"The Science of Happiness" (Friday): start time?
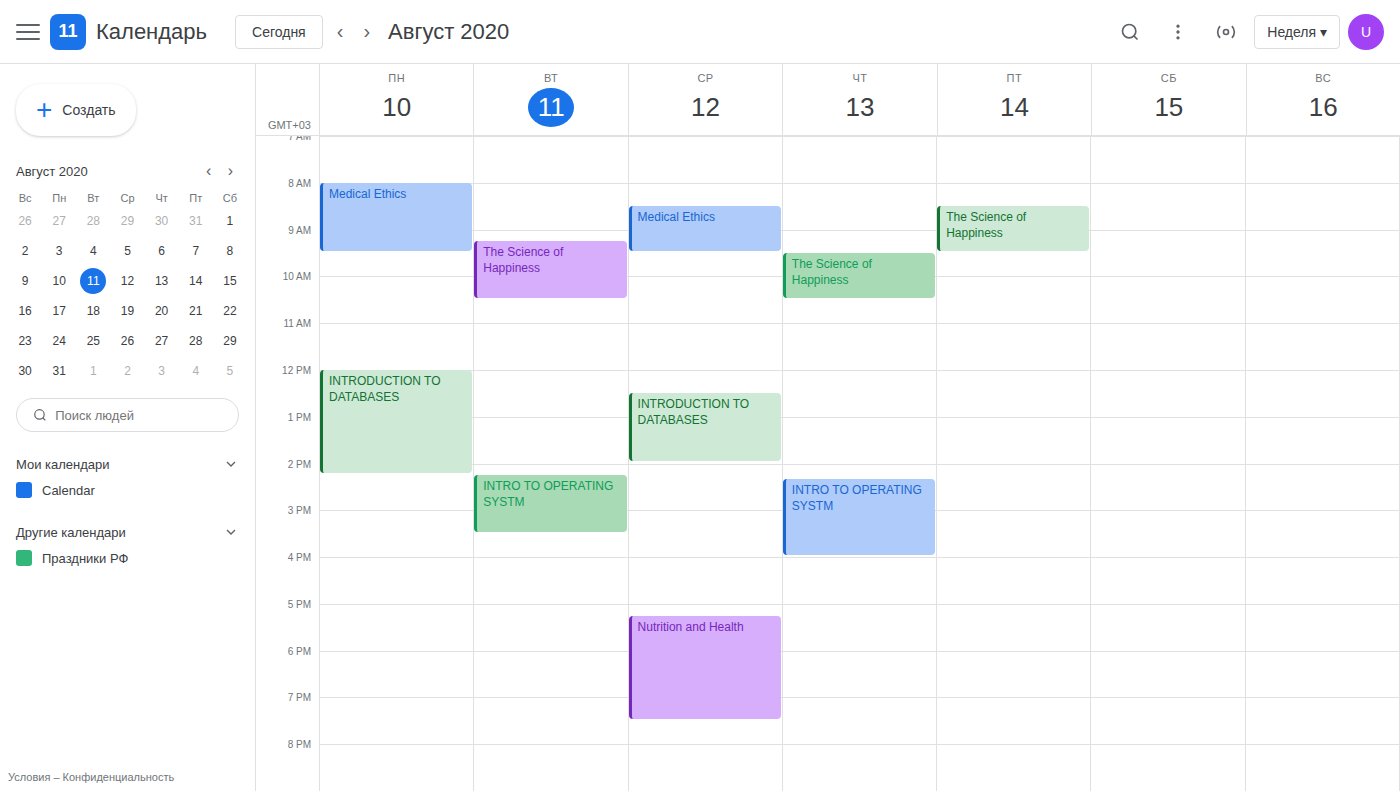
08:30